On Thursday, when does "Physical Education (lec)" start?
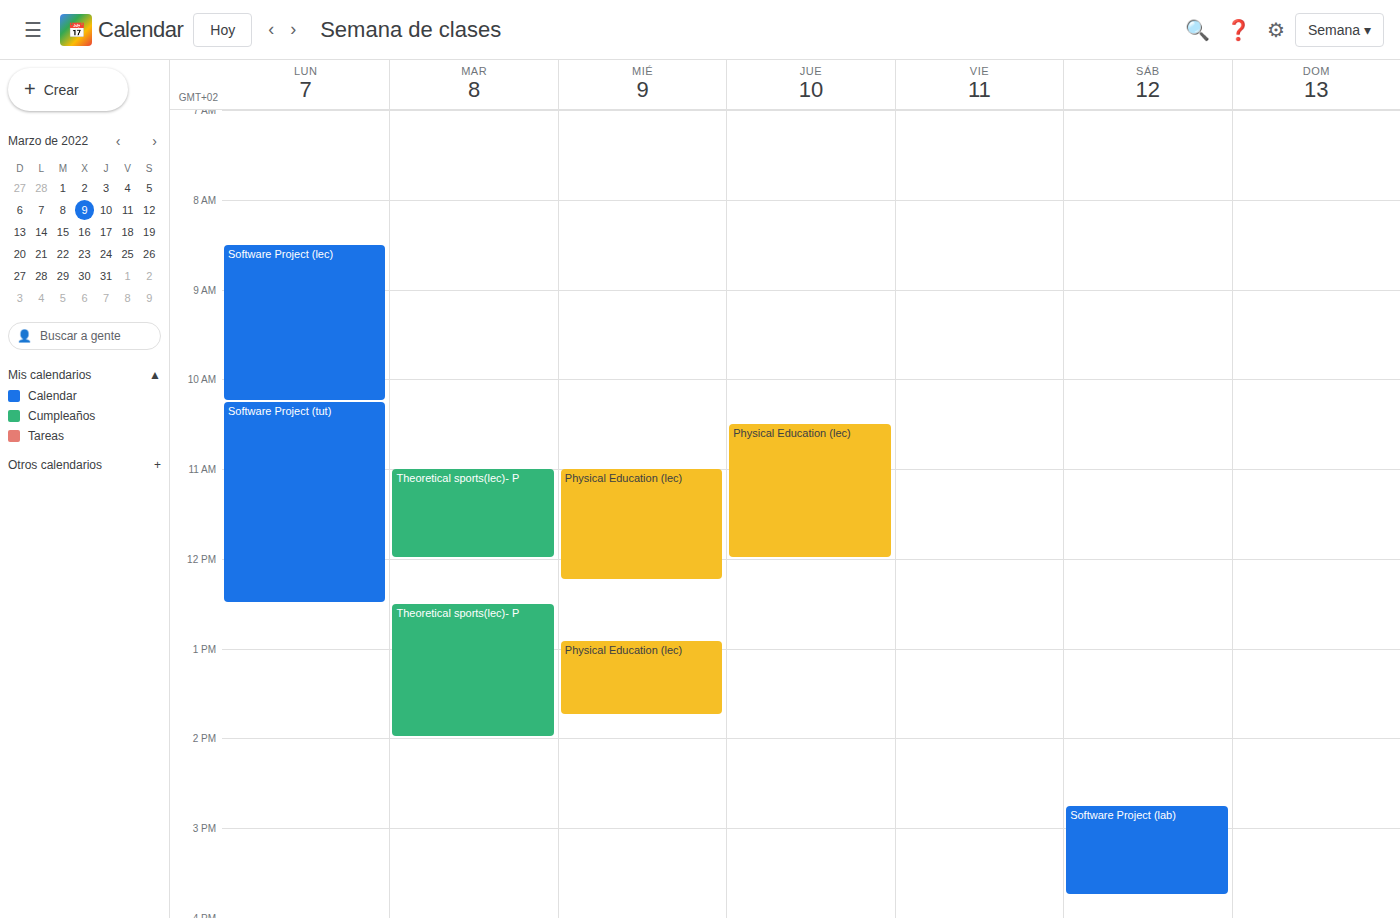
10:30 AM